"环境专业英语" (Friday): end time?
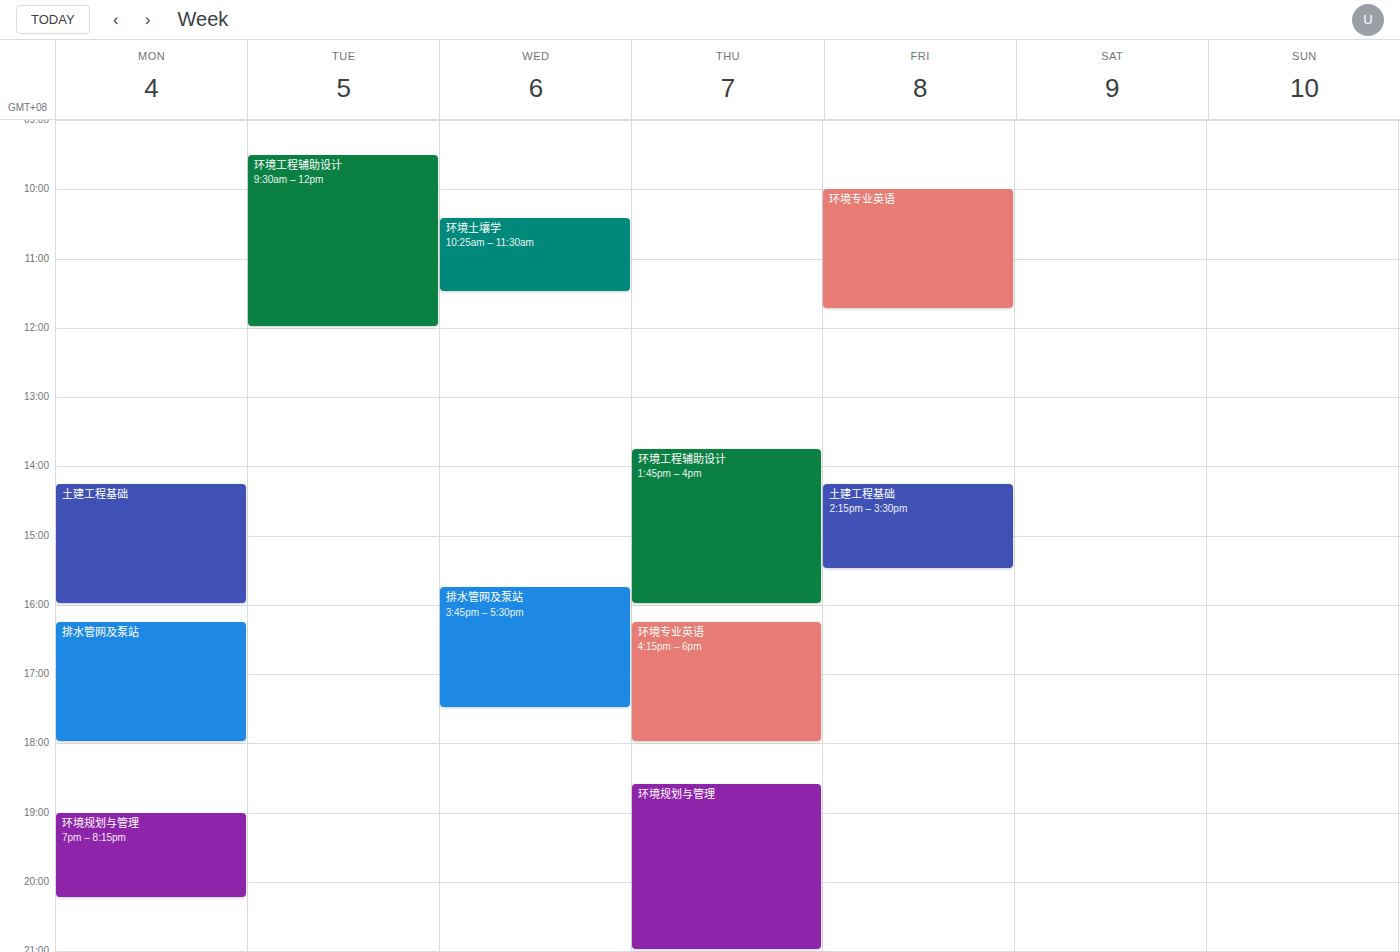
11:45 AM